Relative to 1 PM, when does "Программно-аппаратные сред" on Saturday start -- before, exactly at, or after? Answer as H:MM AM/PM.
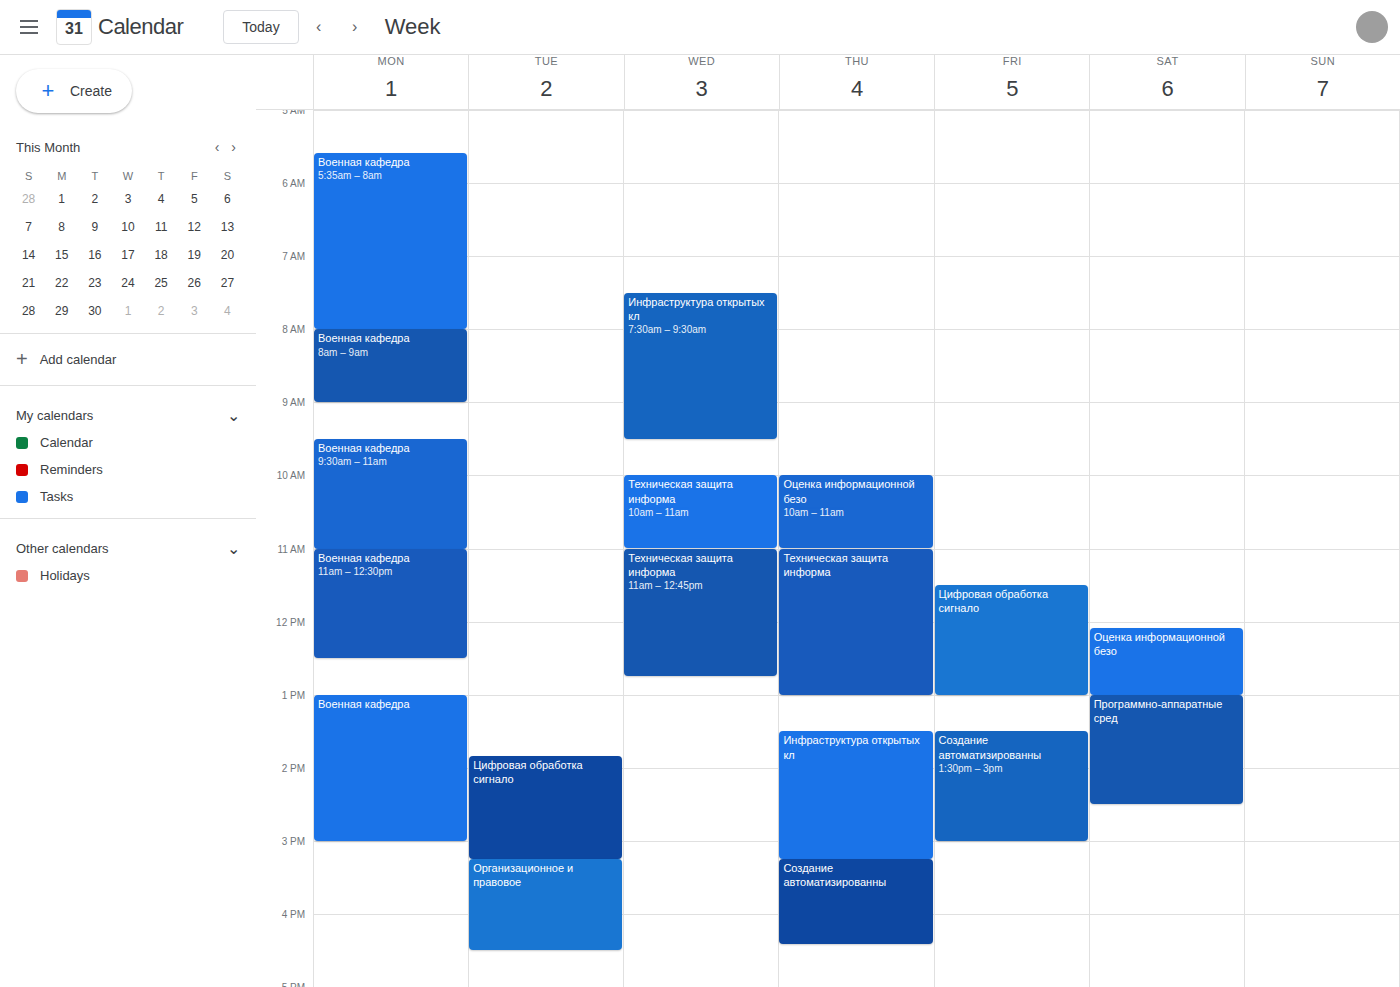
1:00 PM -- exactly at 1 PM, on the 1 PM line.